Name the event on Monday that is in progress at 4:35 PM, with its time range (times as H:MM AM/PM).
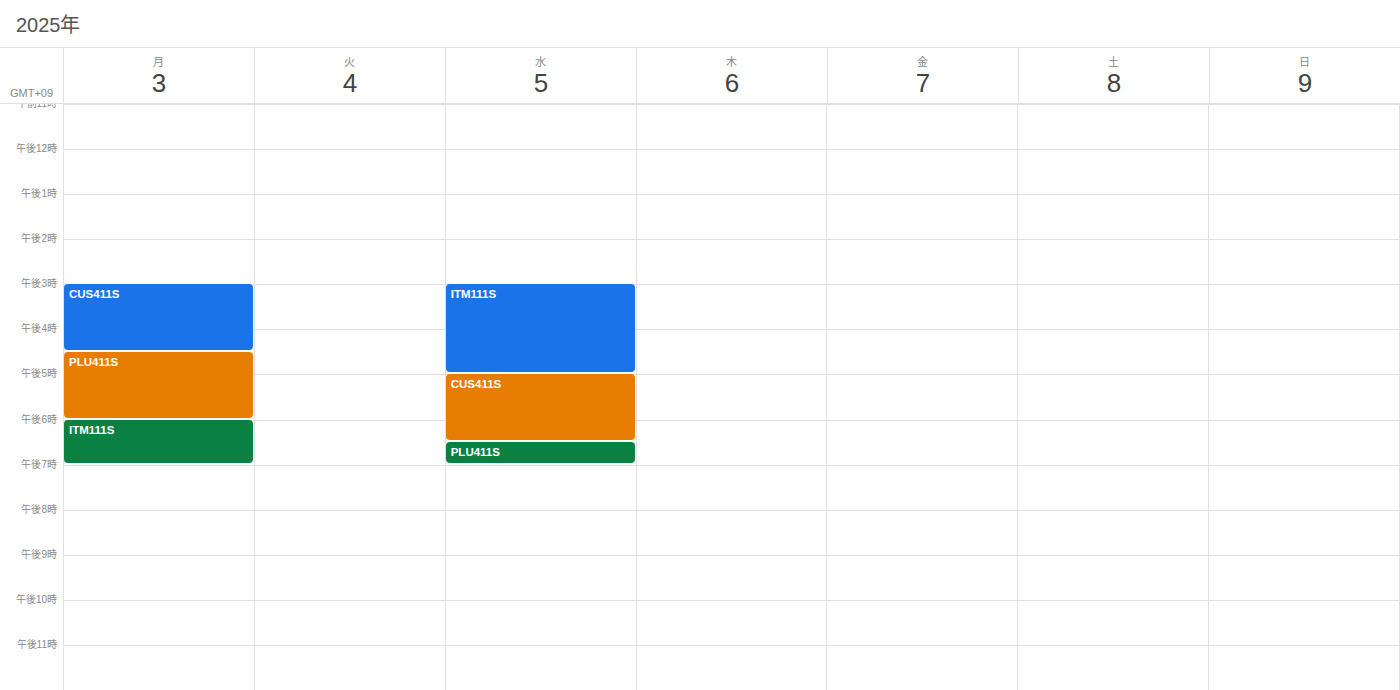
"PLU411S", 4:30 PM to 6:00 PM